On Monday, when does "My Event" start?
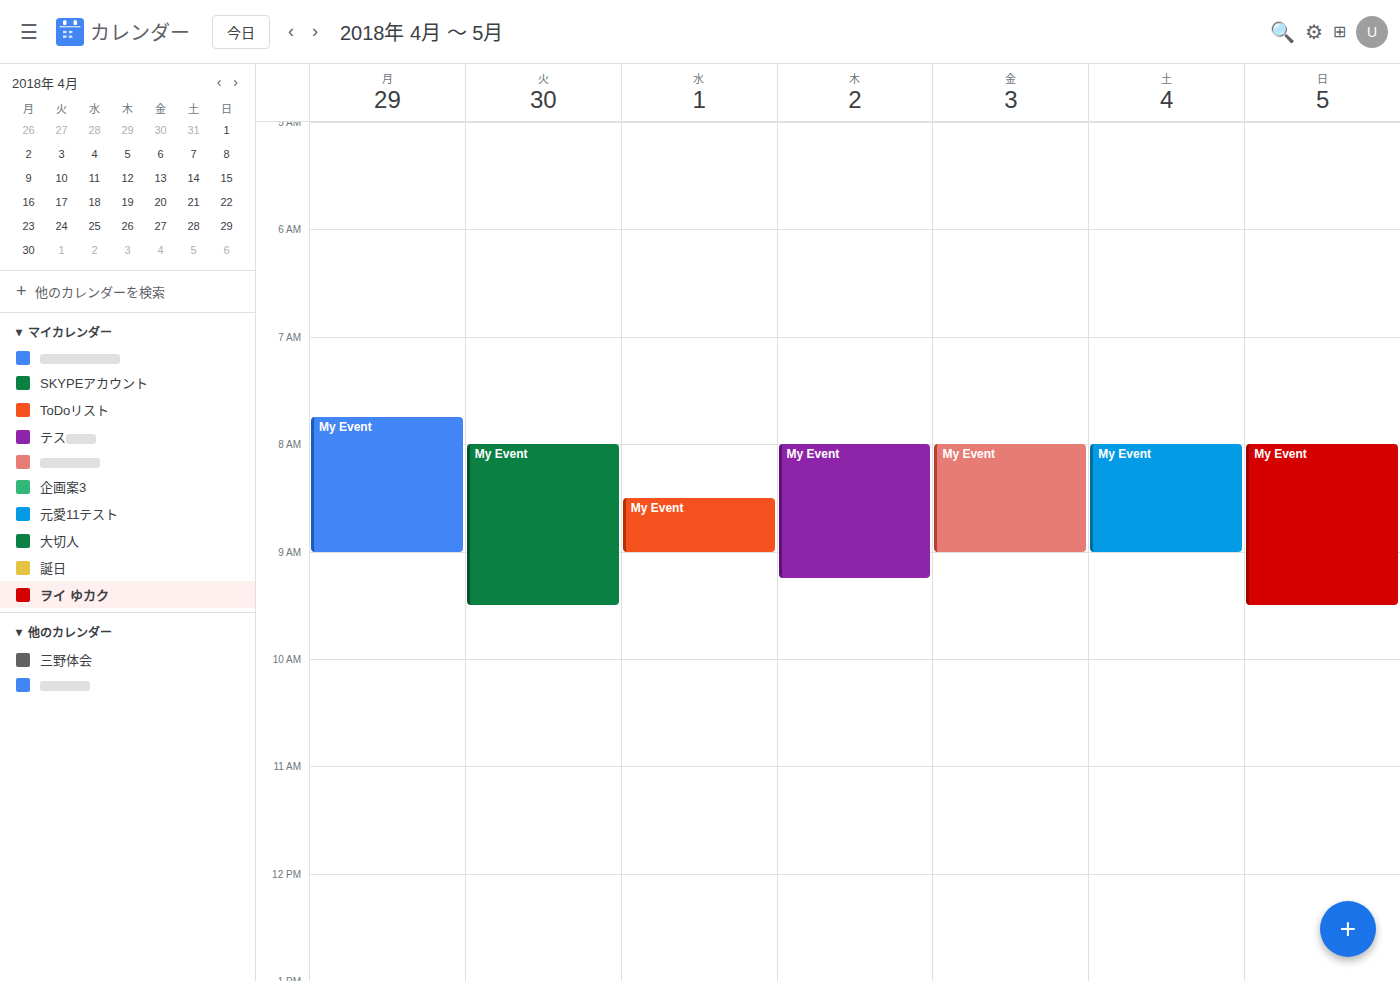
7:45 AM